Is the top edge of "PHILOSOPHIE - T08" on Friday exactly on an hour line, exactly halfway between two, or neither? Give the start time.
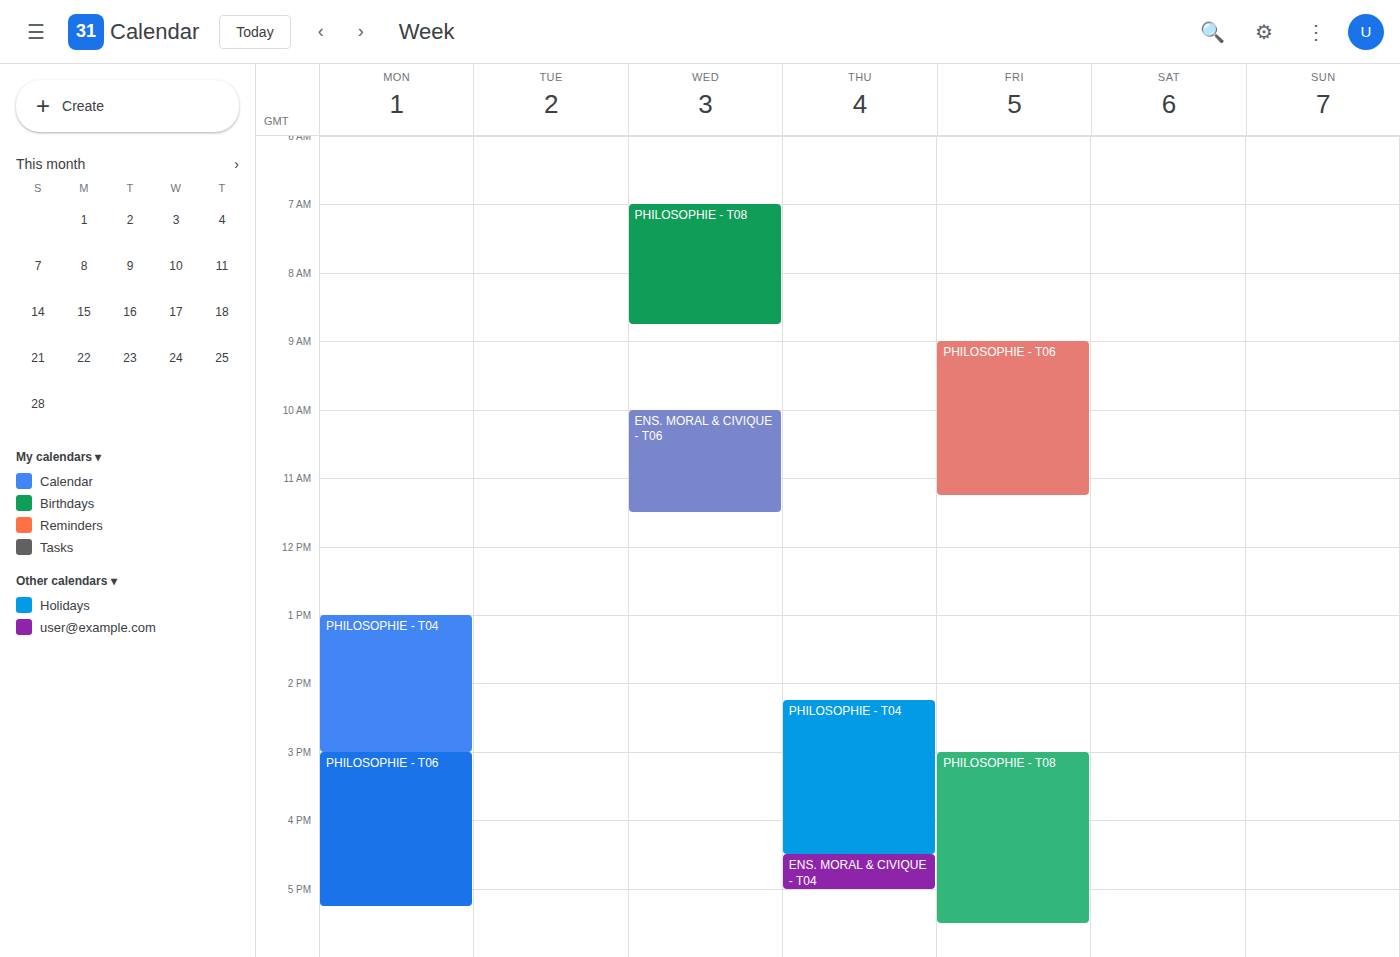
3:00 PM -- exactly on the 3 PM line.